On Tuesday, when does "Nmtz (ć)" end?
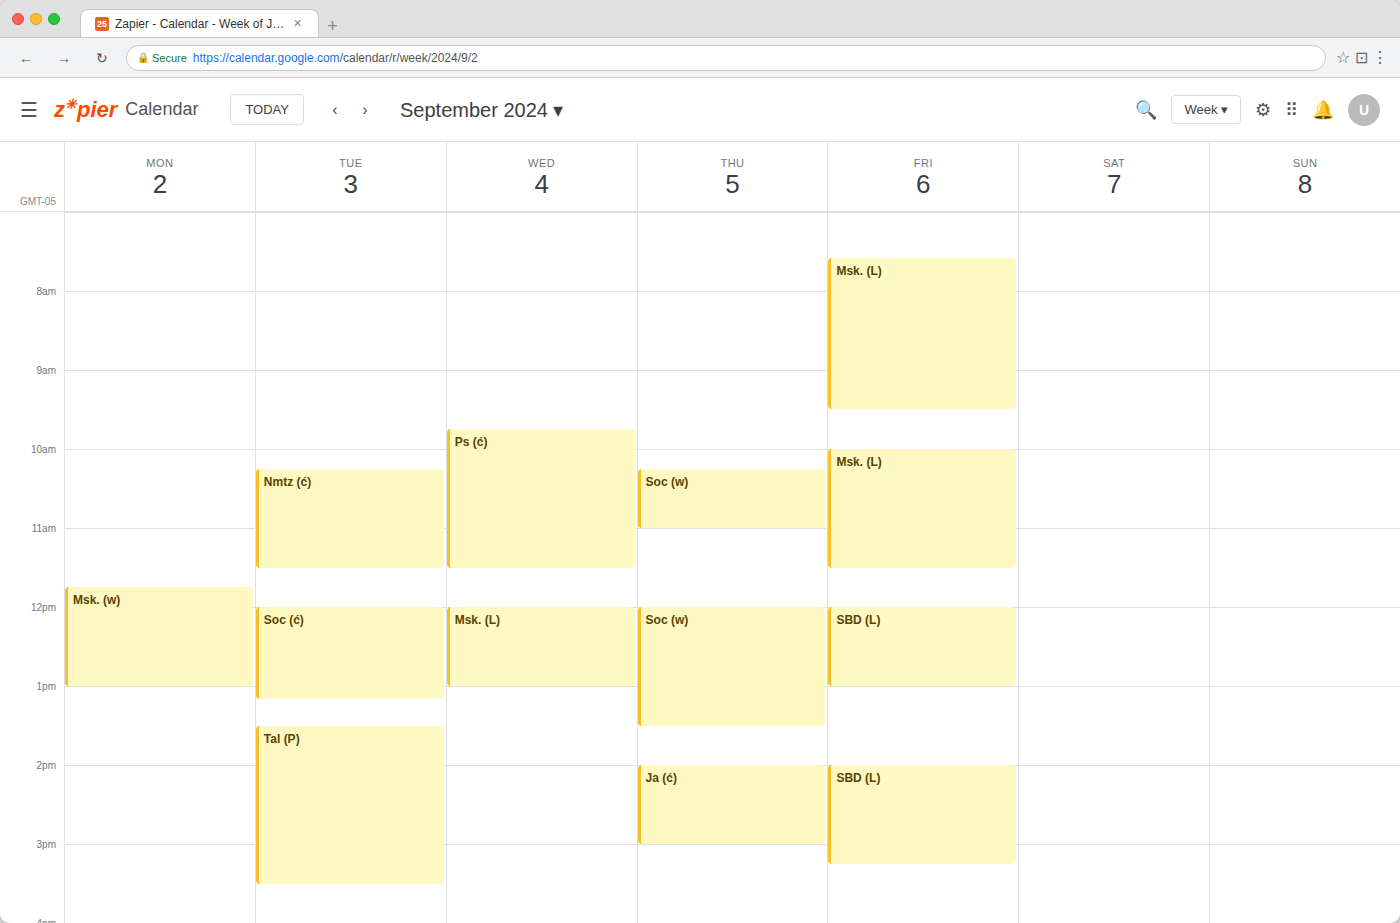
11:30 AM